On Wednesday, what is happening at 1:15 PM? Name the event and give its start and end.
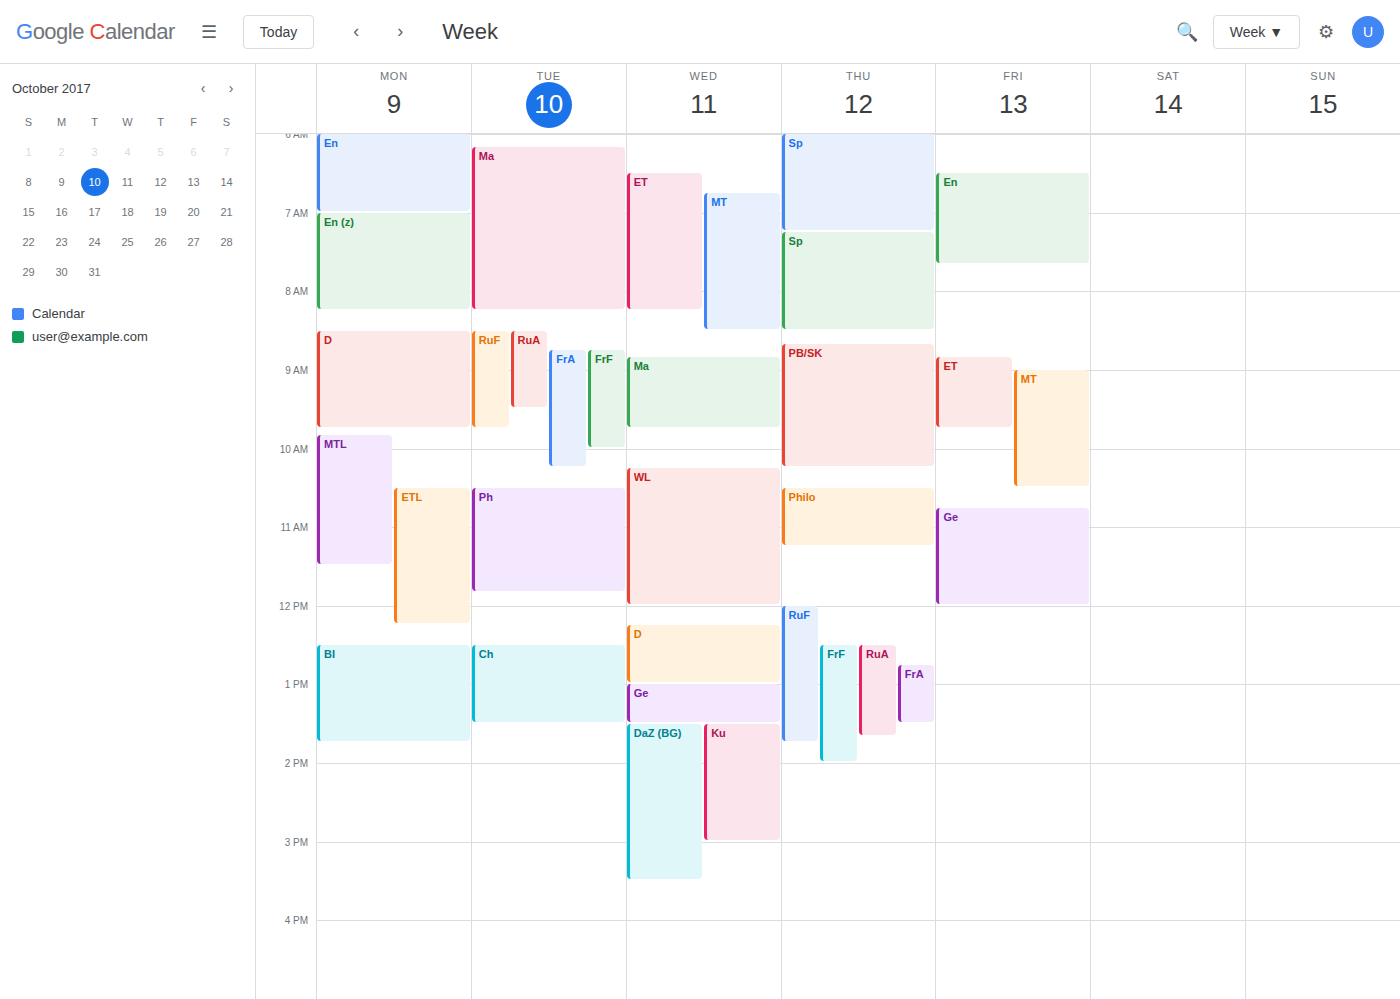
"Ge", 1:00 PM to 1:30 PM